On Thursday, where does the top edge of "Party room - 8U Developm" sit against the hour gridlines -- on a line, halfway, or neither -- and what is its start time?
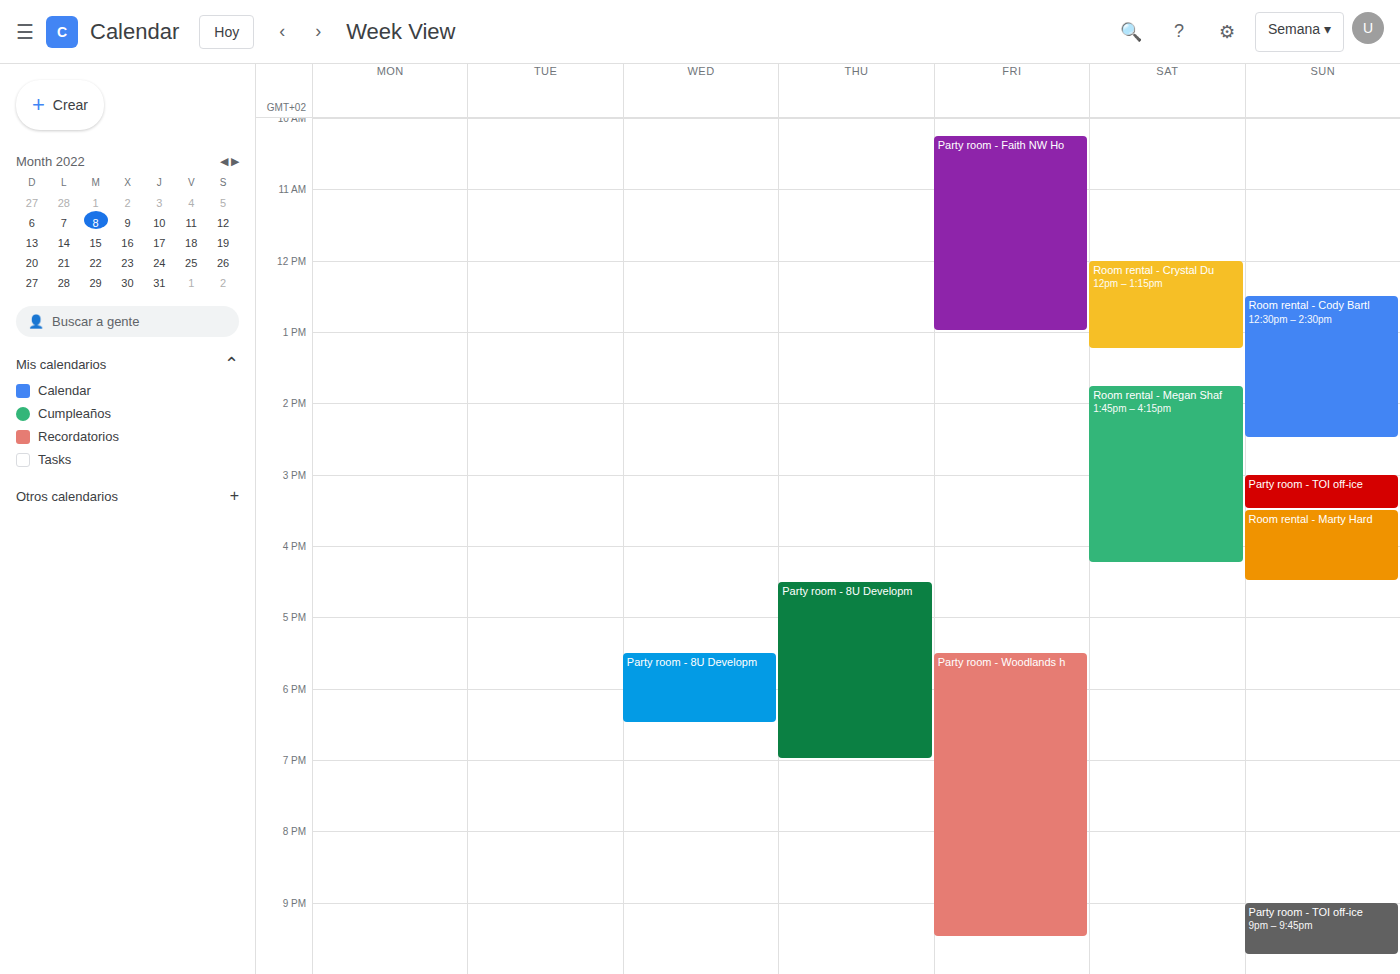
4:30 PM -- halfway between the 4 PM and 5 PM lines.